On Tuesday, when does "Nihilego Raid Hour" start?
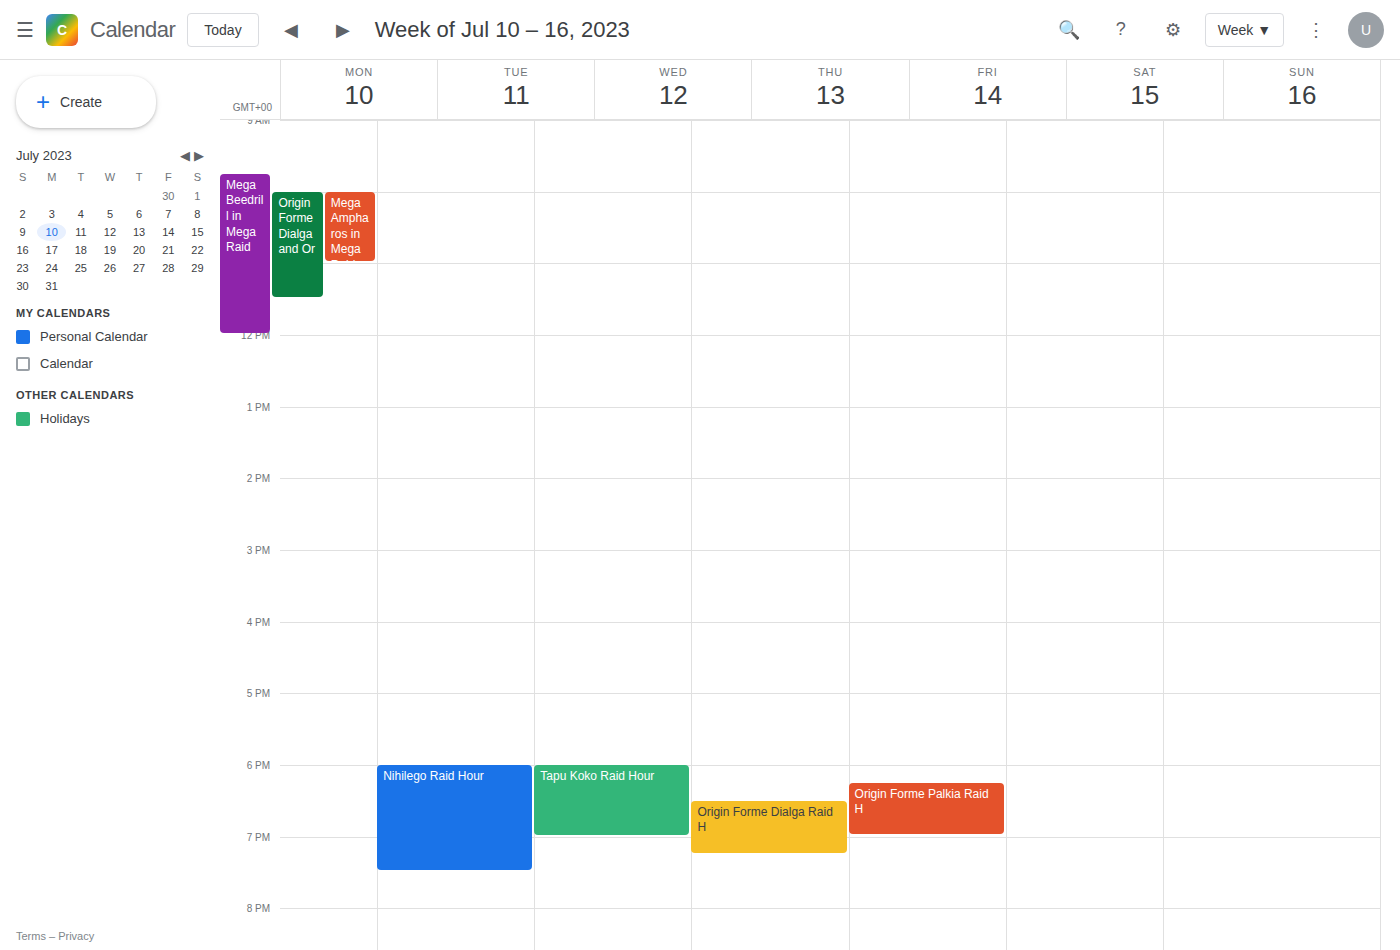
6:00 PM